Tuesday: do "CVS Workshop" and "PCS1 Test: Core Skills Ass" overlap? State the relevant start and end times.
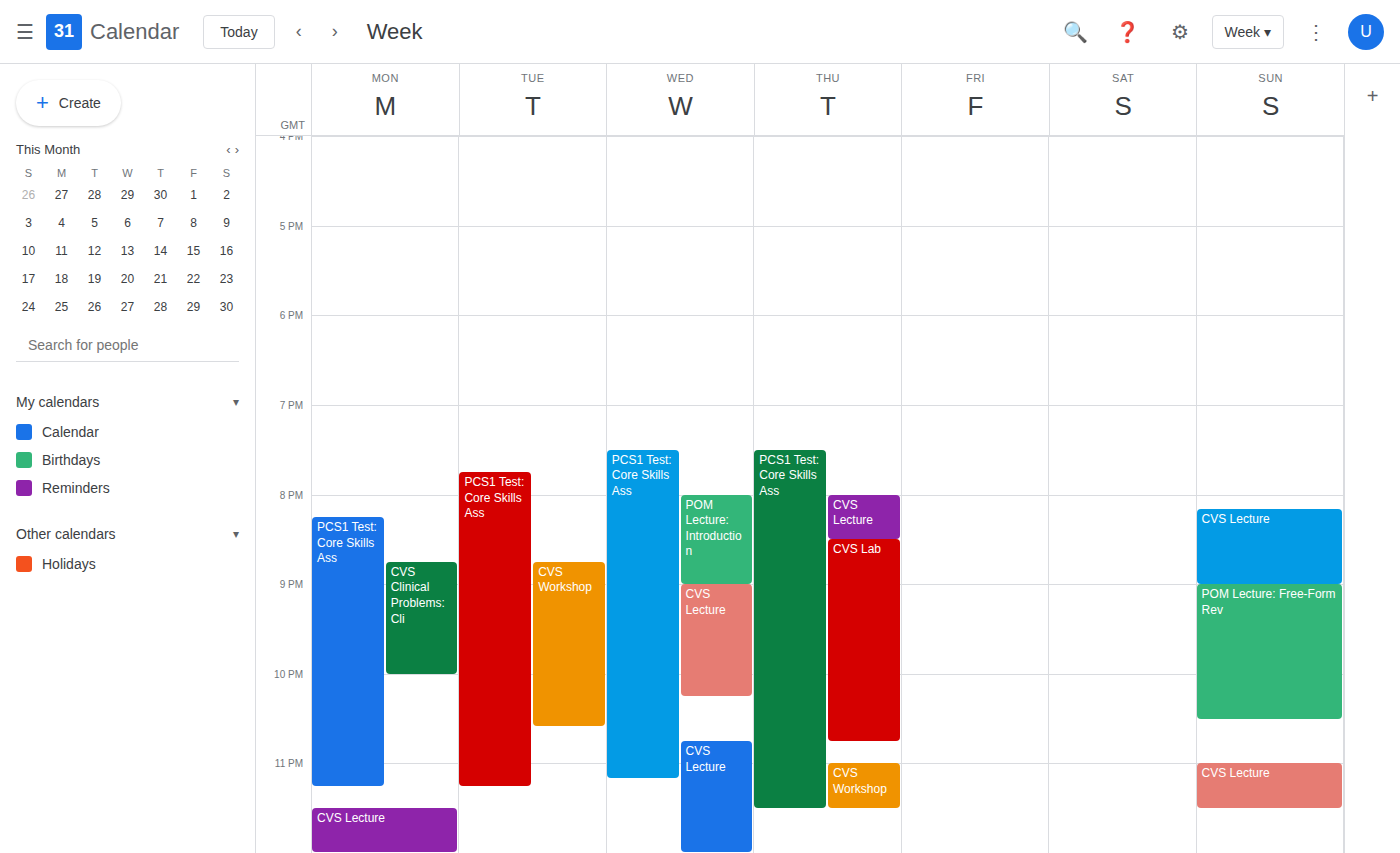
"CVS Workshop" runs 8:45 PM to 10:35 PM, inside "PCS1 Test: Core Skills Ass" -- they overlap.